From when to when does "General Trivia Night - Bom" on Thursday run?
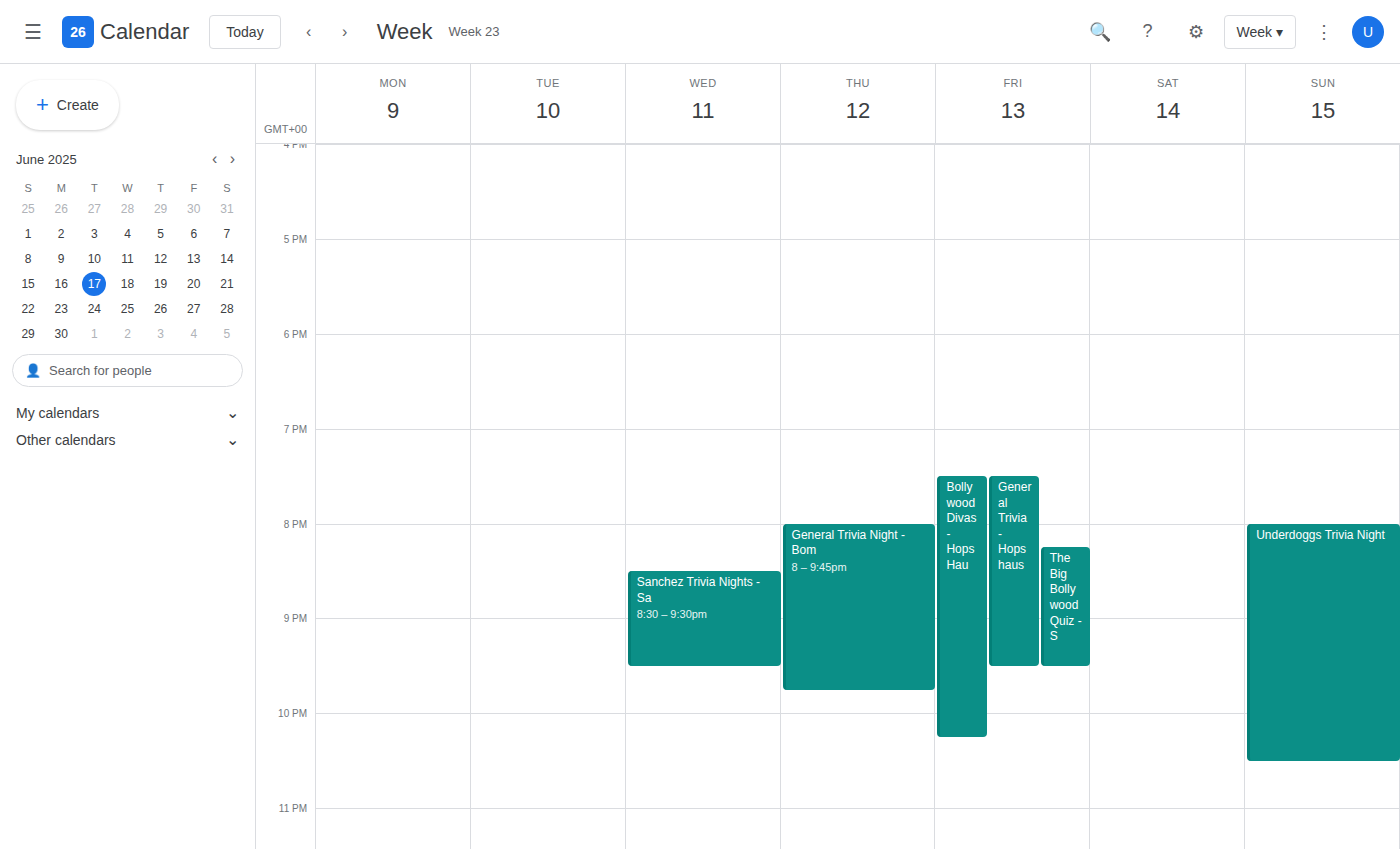
20:00 to 21:45